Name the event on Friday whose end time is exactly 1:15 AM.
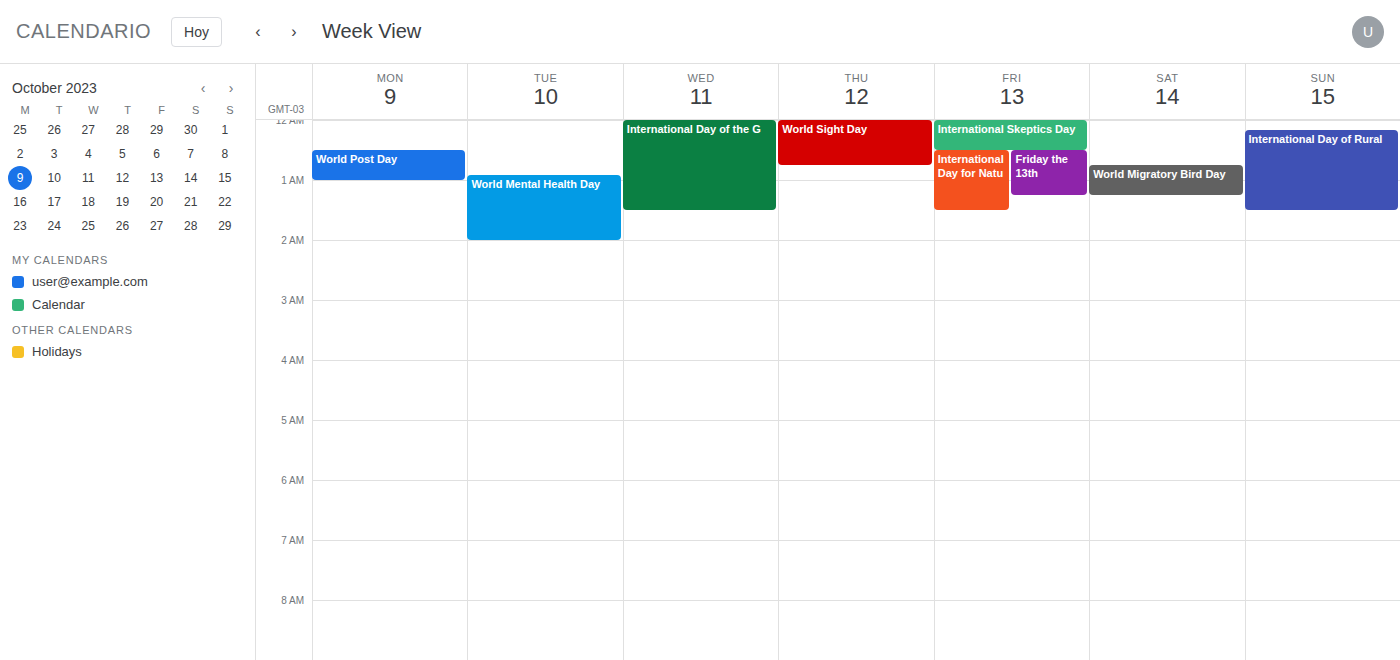
"Friday the 13th"